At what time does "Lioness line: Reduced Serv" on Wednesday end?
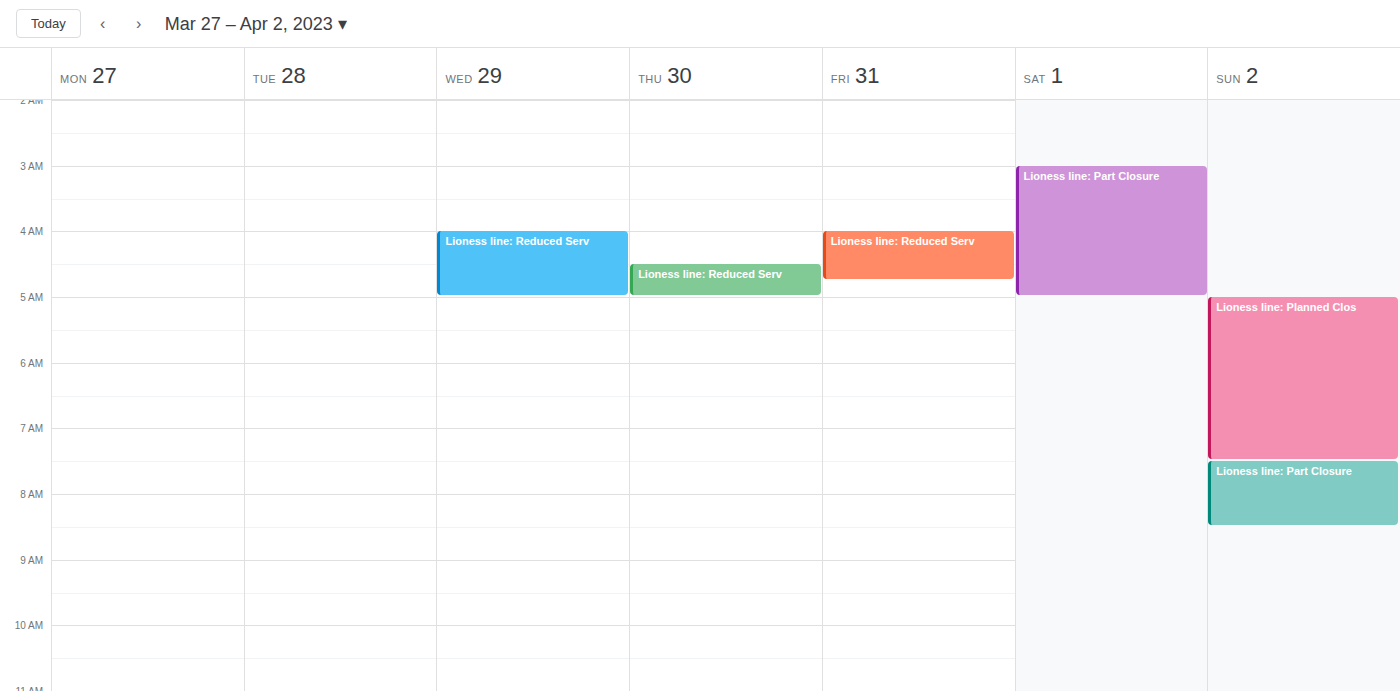
05:00